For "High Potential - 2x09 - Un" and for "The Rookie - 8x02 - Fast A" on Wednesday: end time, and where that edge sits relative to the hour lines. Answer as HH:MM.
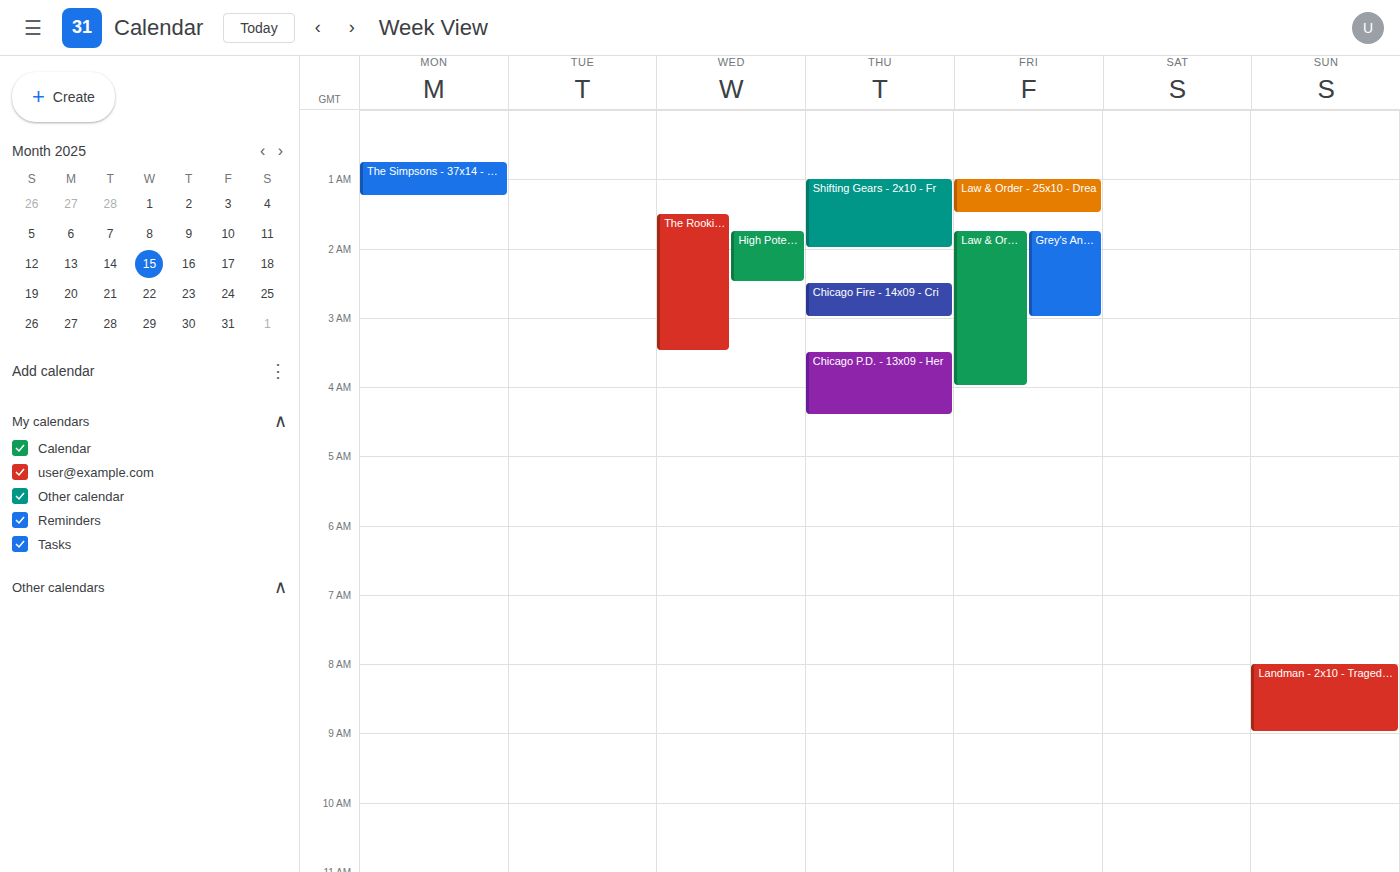
"High Potential - 2x09 - Un": 02:30, halfway between the 02:00 and 03:00 lines. "The Rookie - 8x02 - Fast A": 03:30, halfway between the 03:00 and 04:00 lines.